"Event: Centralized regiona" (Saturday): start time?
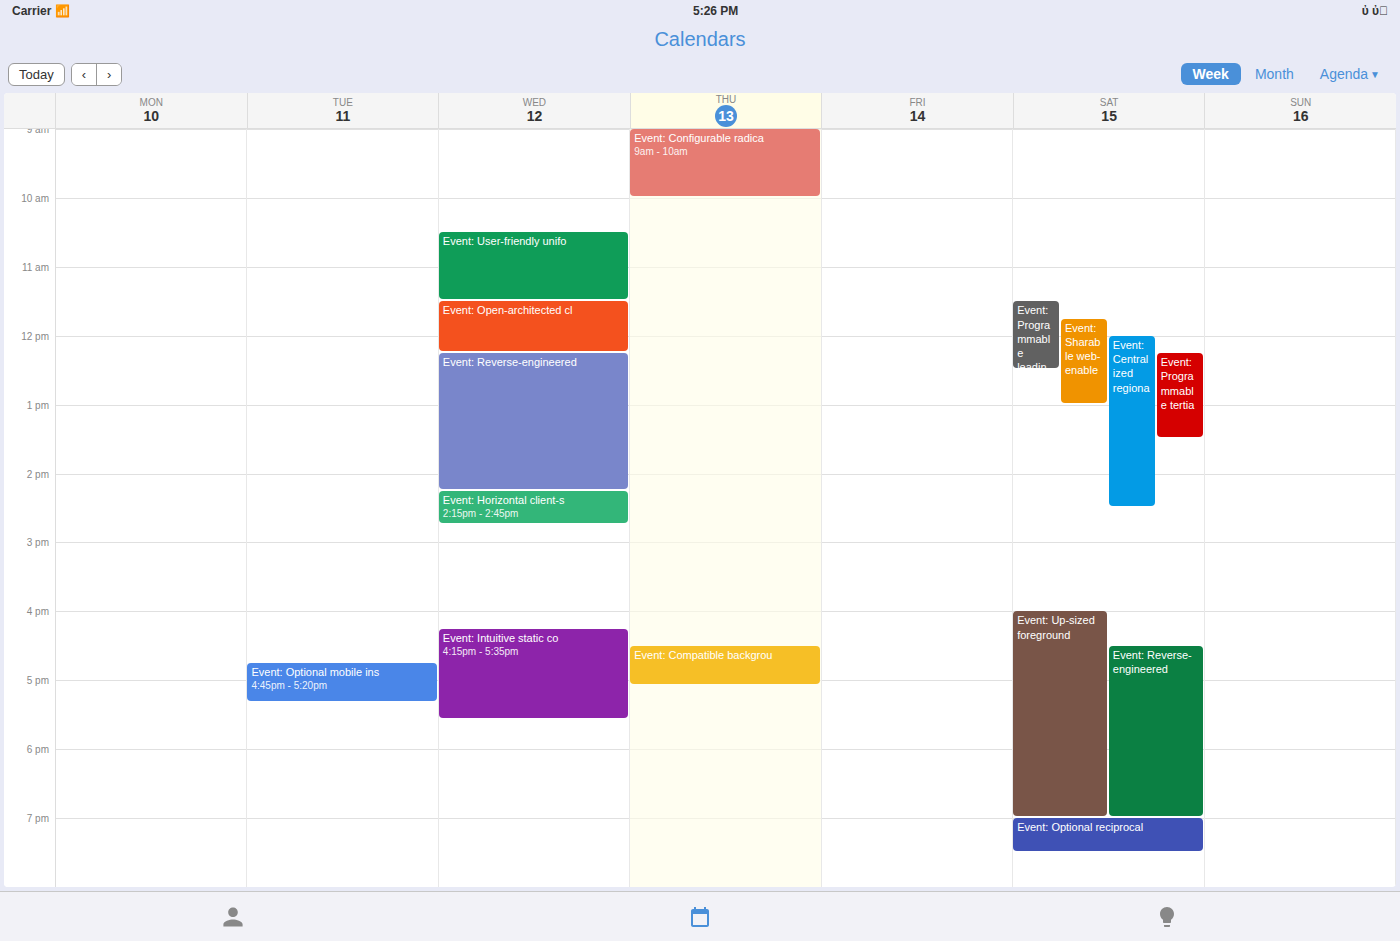
12:00 PM